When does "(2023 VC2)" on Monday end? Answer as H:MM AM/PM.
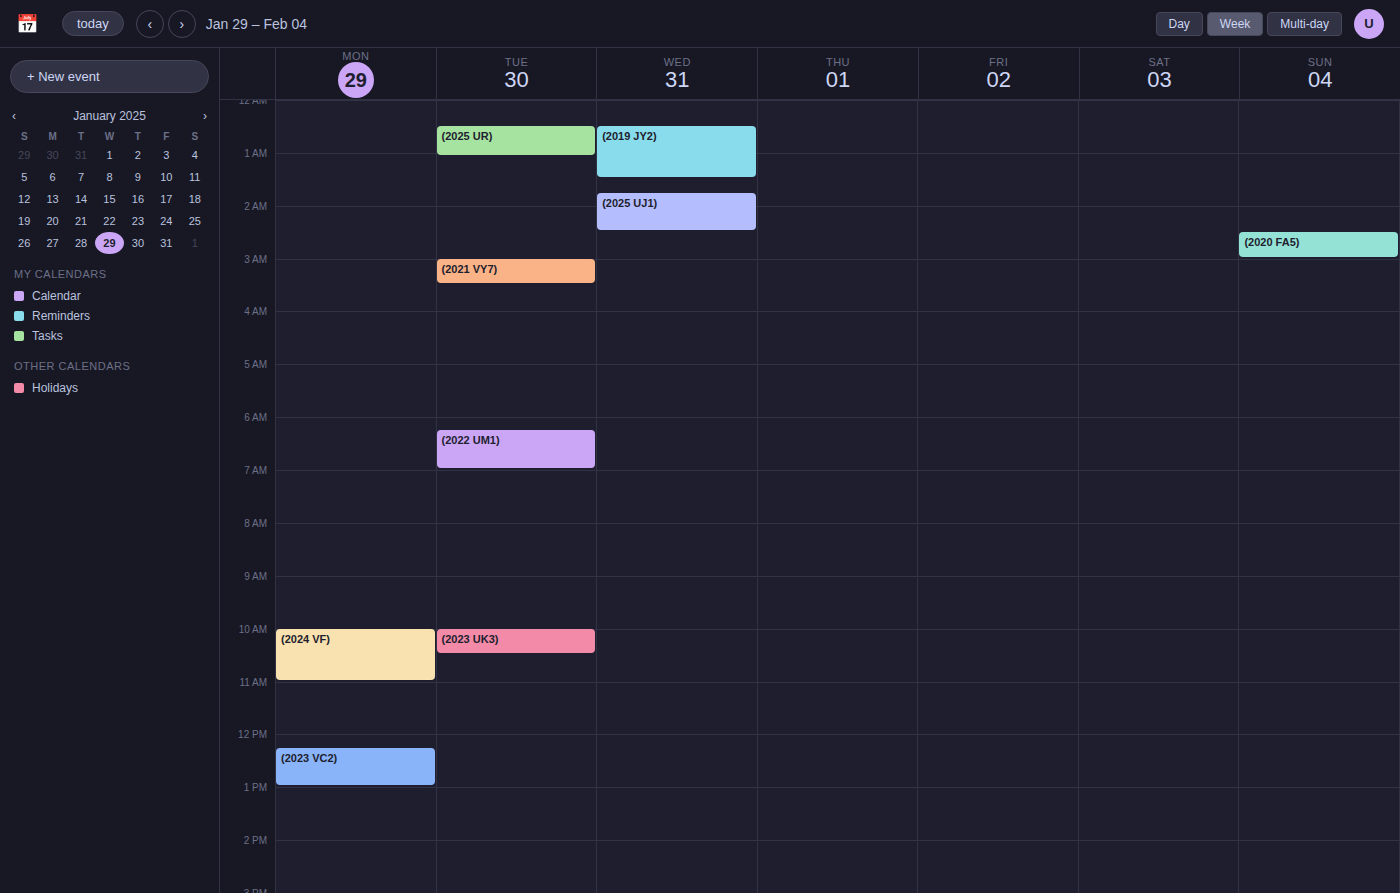
1:00 PM